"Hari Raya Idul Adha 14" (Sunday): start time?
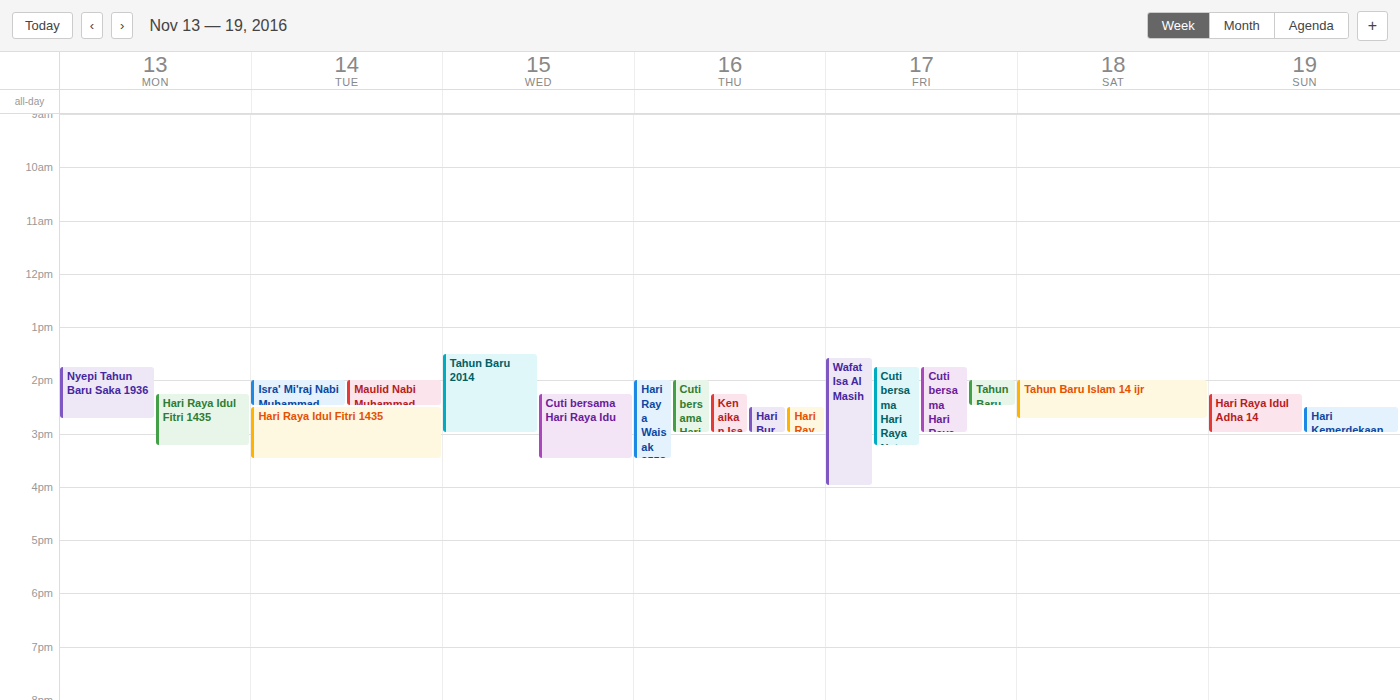
2:15 PM